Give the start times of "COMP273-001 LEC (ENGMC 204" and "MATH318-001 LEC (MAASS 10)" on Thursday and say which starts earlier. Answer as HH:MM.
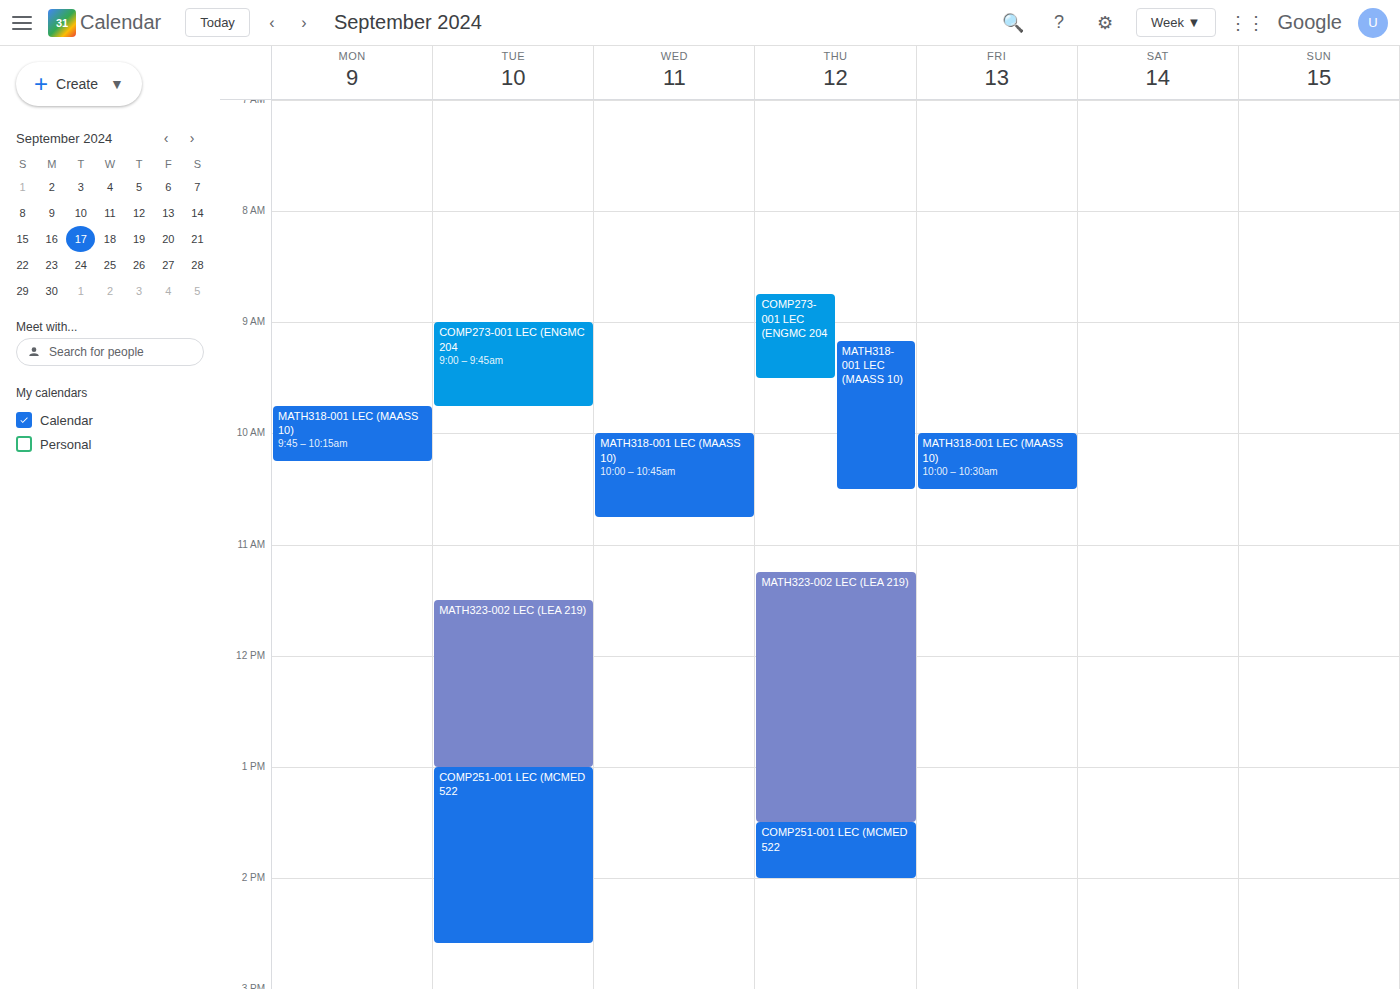
"COMP273-001 LEC (ENGMC 204" 08:45; "MATH318-001 LEC (MAASS 10)" 09:10.